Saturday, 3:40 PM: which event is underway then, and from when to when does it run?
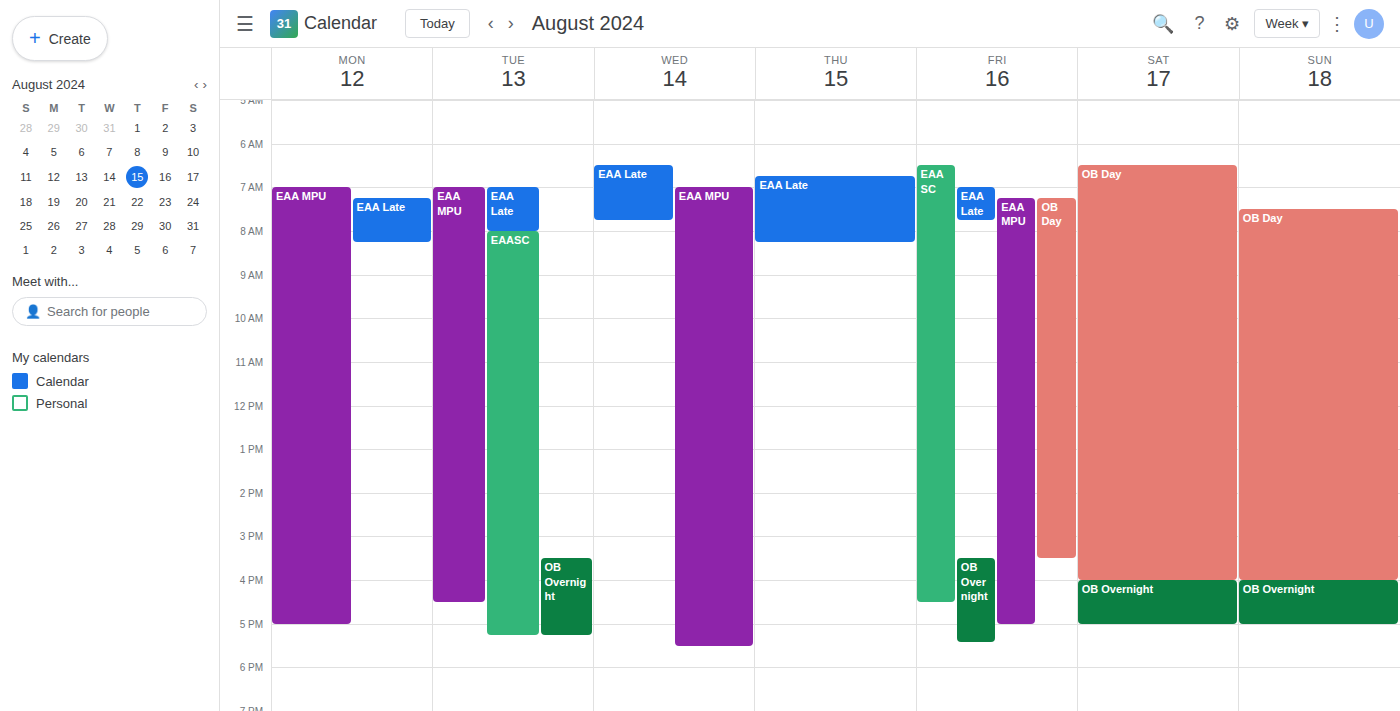
"OB Day", 6:30 AM to 4:00 PM